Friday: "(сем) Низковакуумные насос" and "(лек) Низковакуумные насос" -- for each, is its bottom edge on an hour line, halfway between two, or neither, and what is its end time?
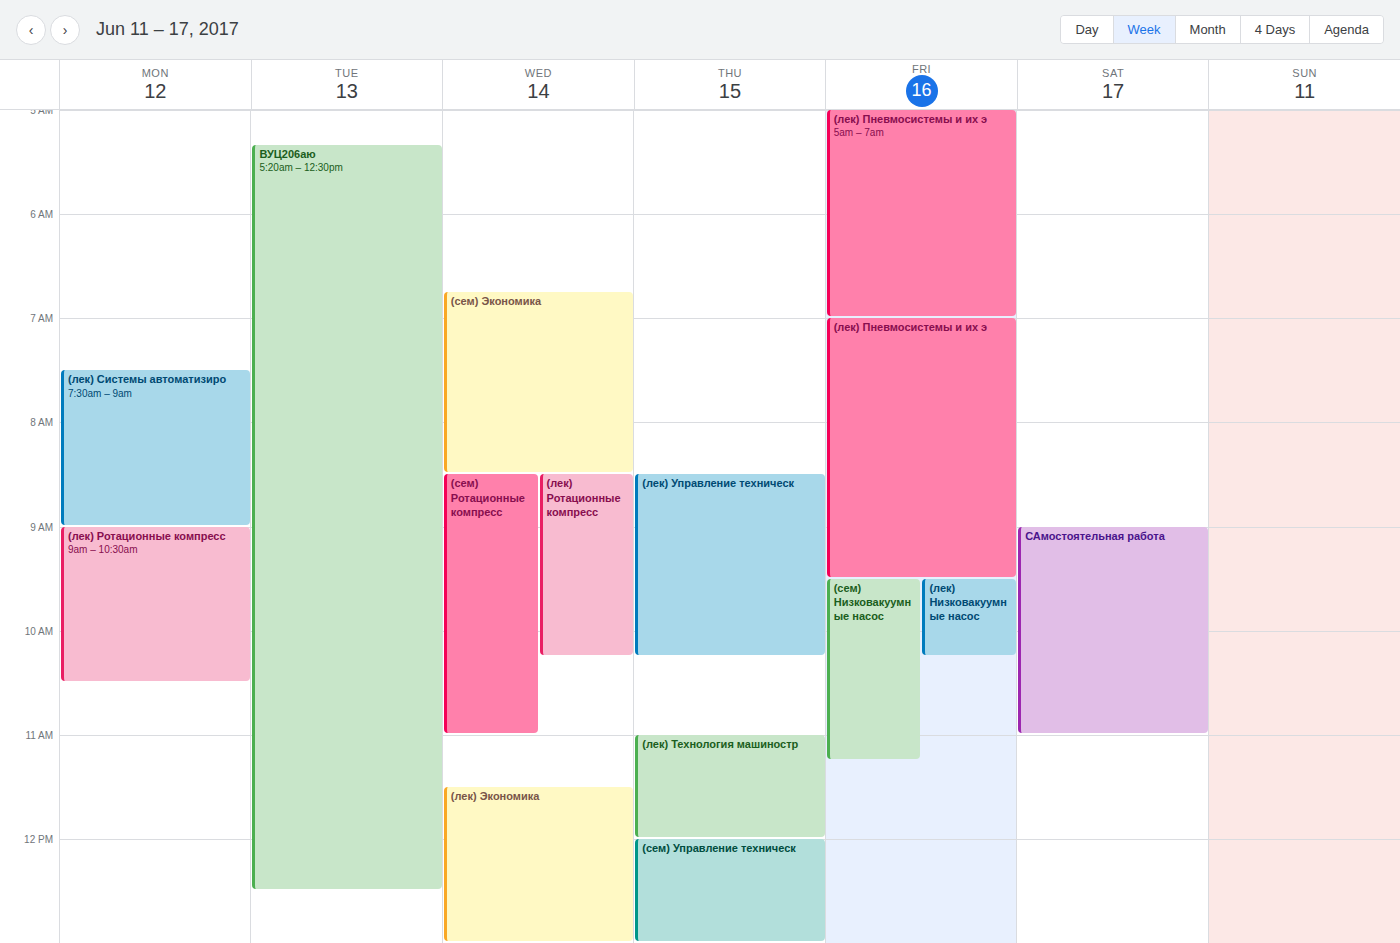
"(сем) Низковакуумные насос": 11:15 AM, neither: a quarter of the way from the 11 AM line to the 12 PM line. "(лек) Низковакуумные насос": 10:15 AM, neither: a quarter of the way from the 10 AM line to the 11 AM line.